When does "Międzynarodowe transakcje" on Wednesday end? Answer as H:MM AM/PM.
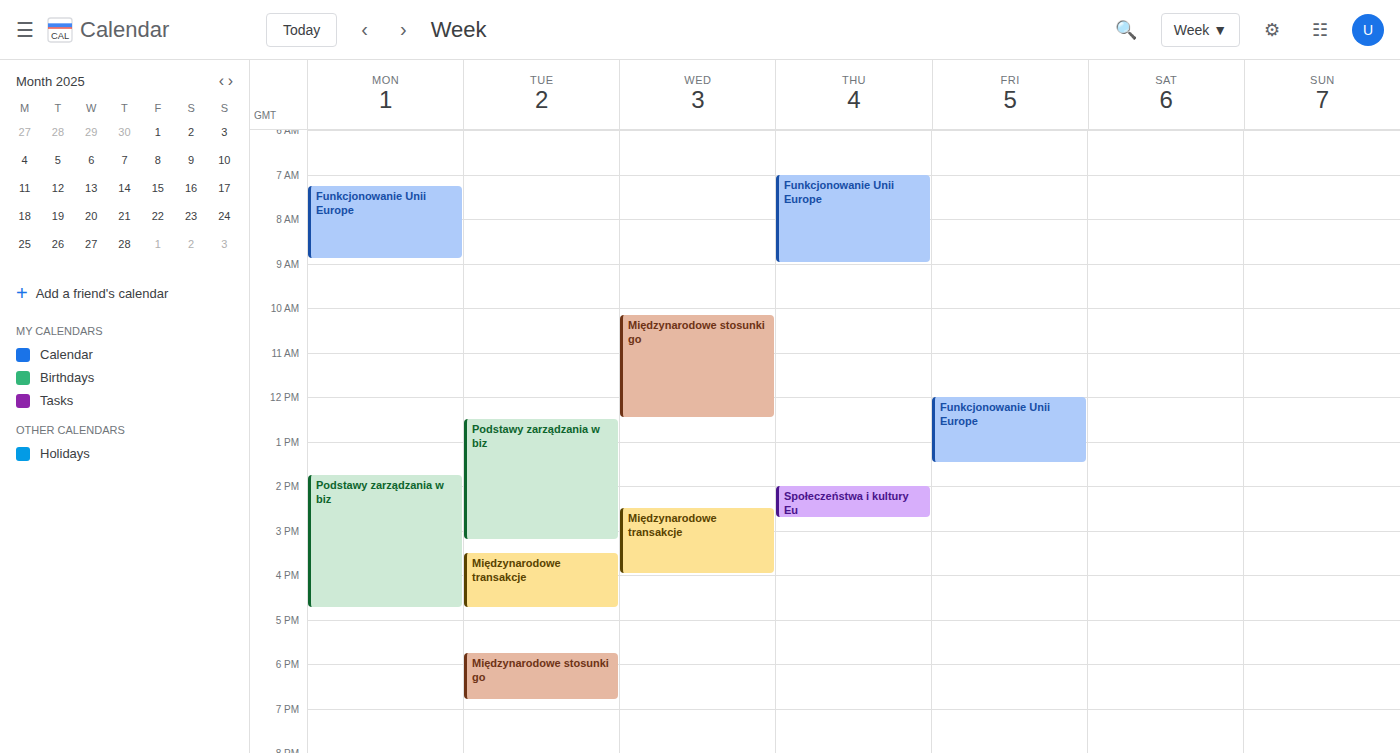
4:00 PM